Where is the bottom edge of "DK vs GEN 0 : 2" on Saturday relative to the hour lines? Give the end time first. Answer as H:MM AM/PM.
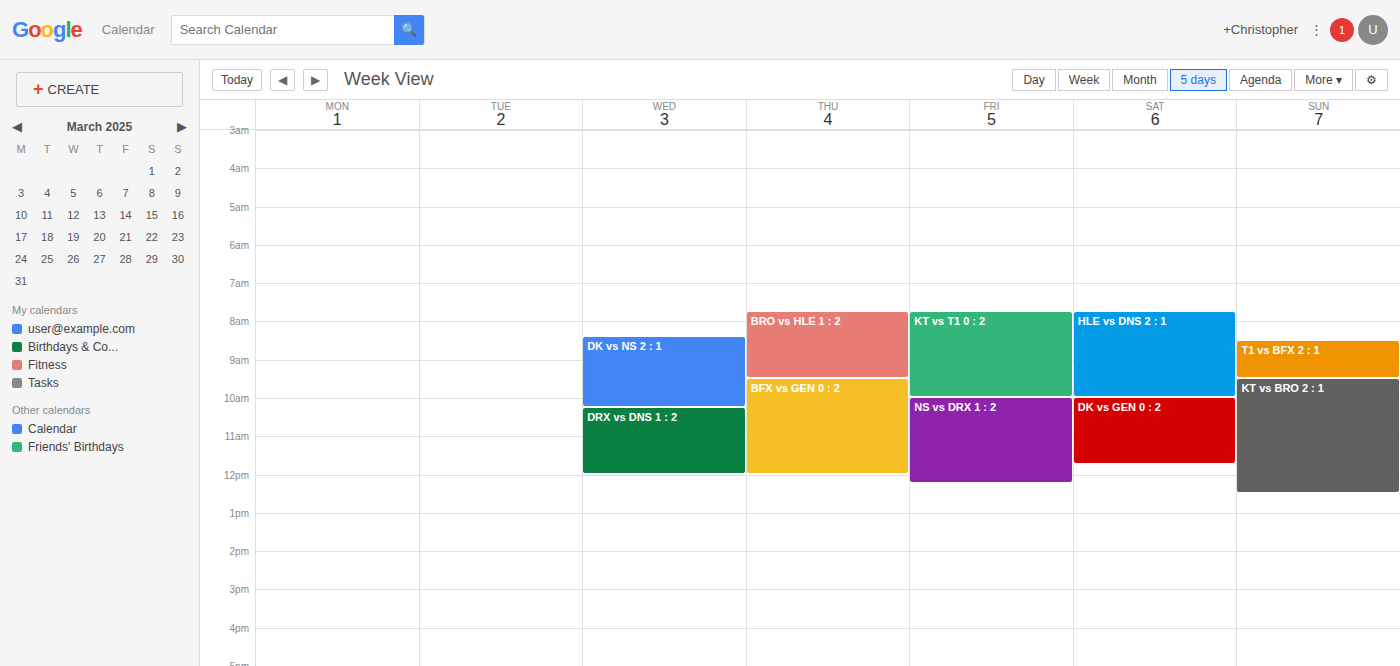
11:45 AM -- neither: three quarters of the way from the 11 AM line to the 12 PM line.